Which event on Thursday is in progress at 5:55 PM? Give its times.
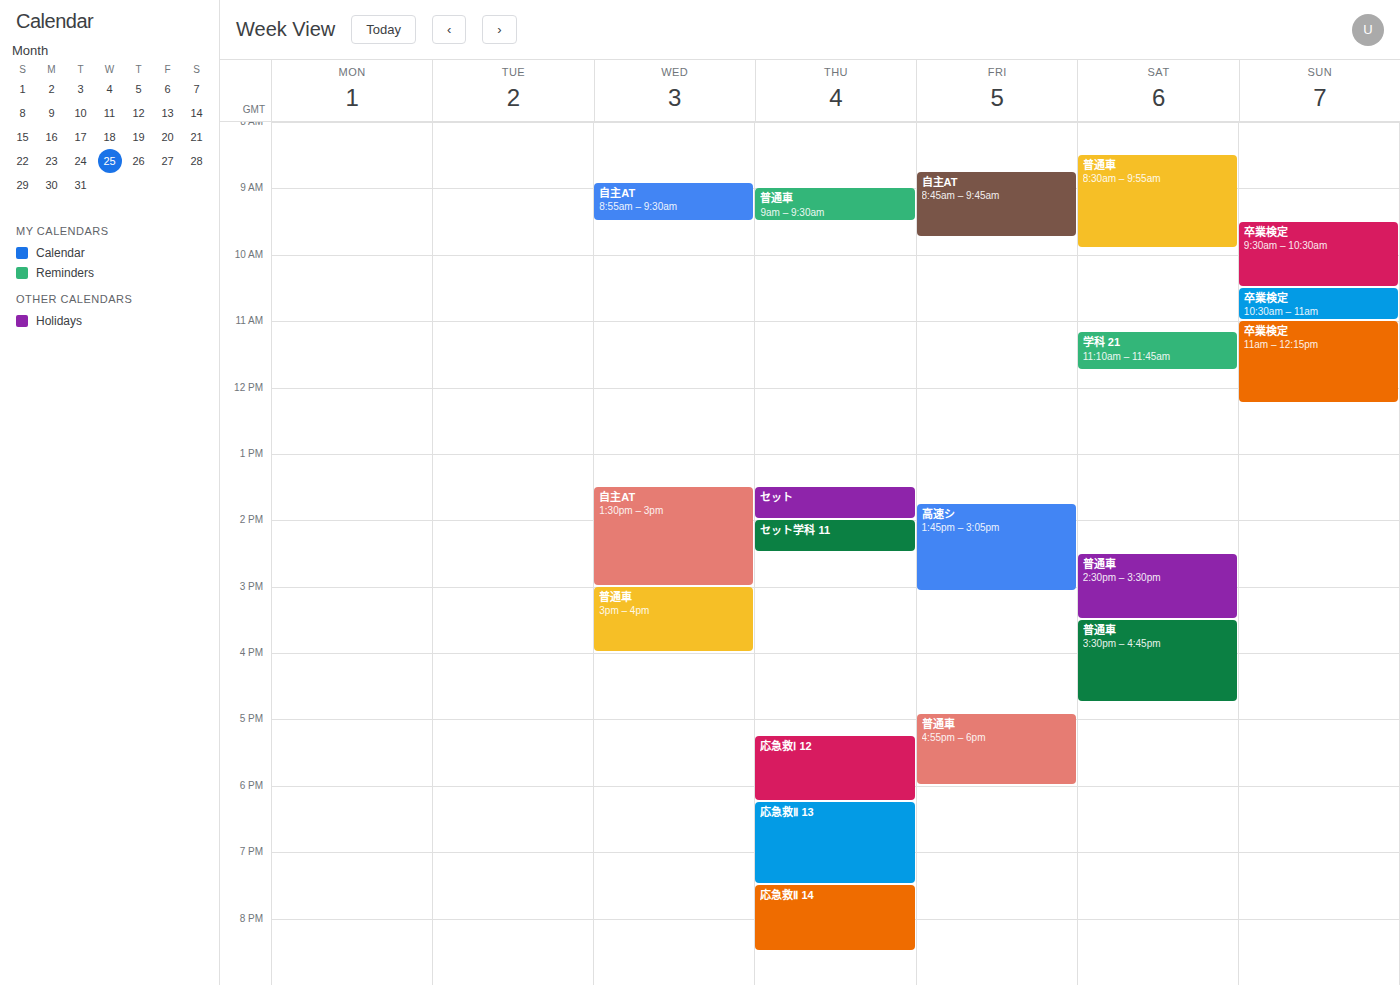
"応急救Ⅰ 12", 5:15 PM to 6:15 PM